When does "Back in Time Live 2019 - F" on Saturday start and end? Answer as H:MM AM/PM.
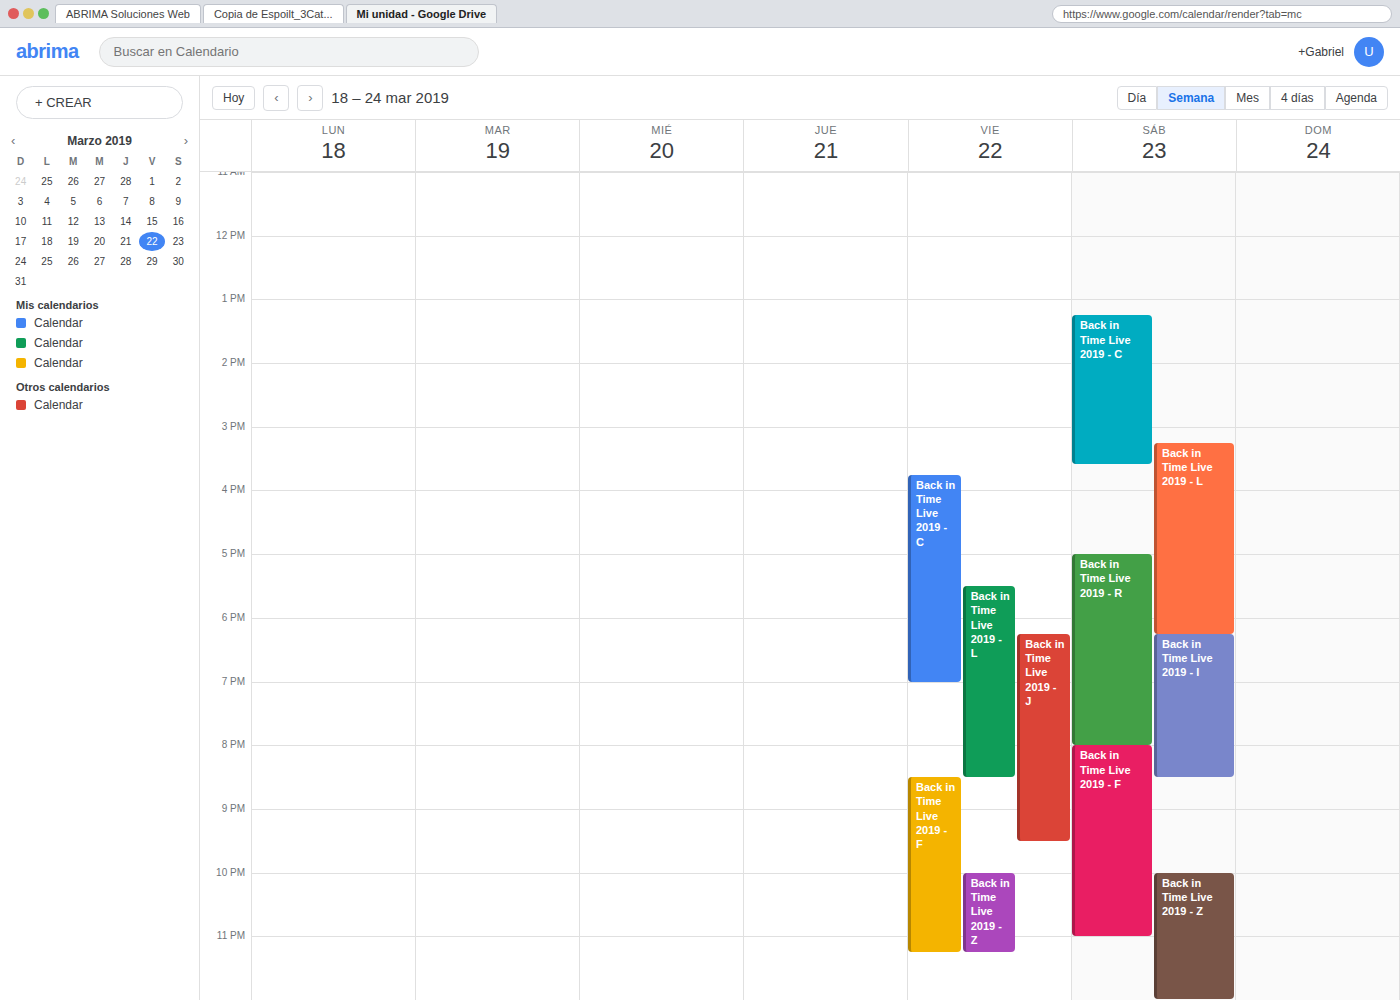
8:00 PM to 11:00 PM